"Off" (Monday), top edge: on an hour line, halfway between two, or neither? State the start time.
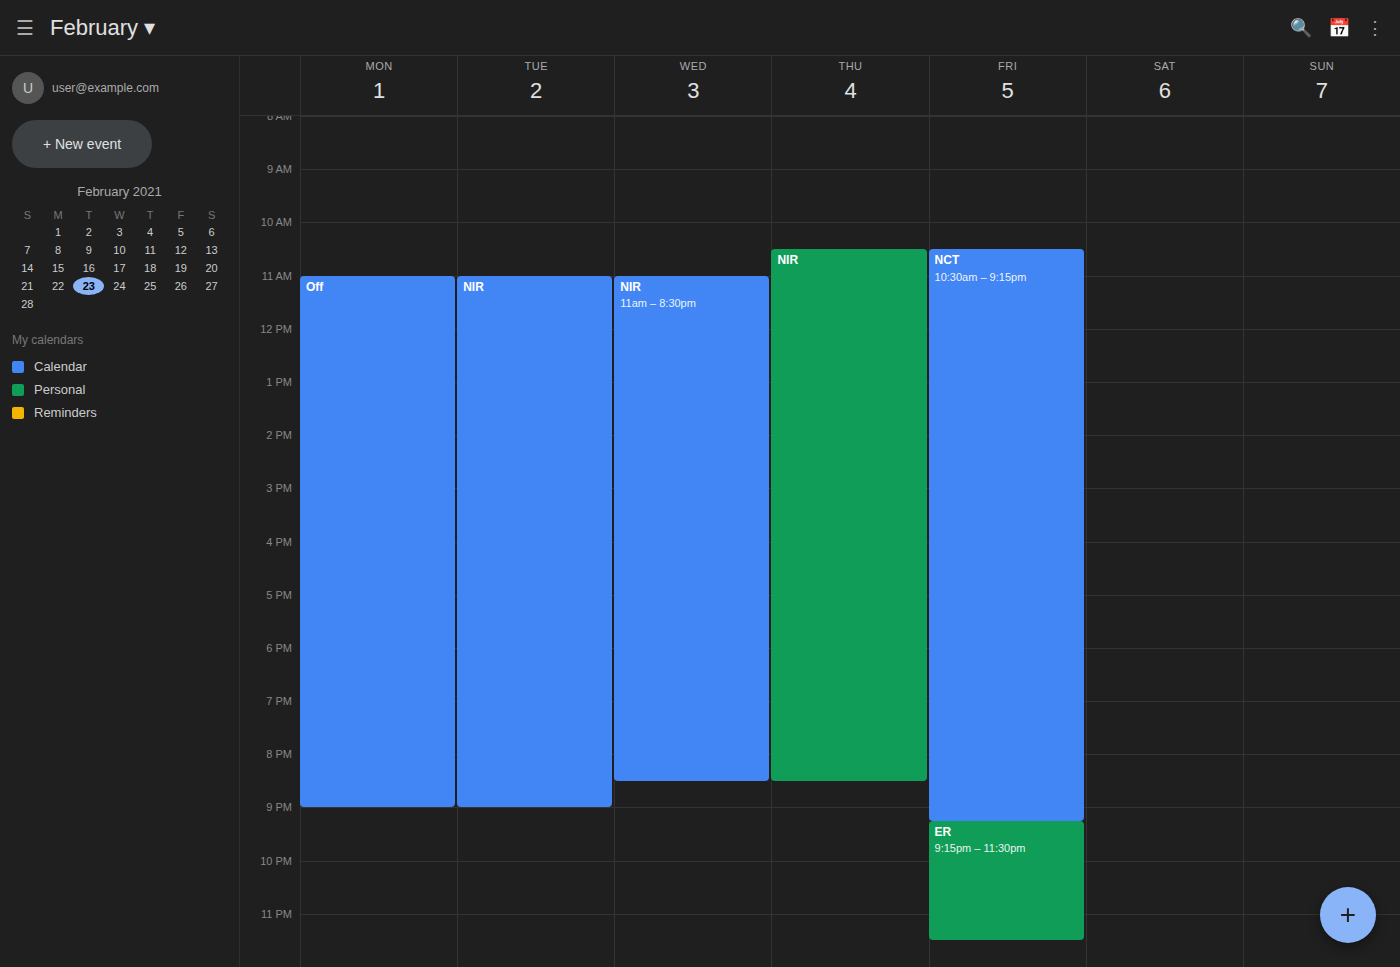
11:00 AM -- exactly on the 11 AM line.